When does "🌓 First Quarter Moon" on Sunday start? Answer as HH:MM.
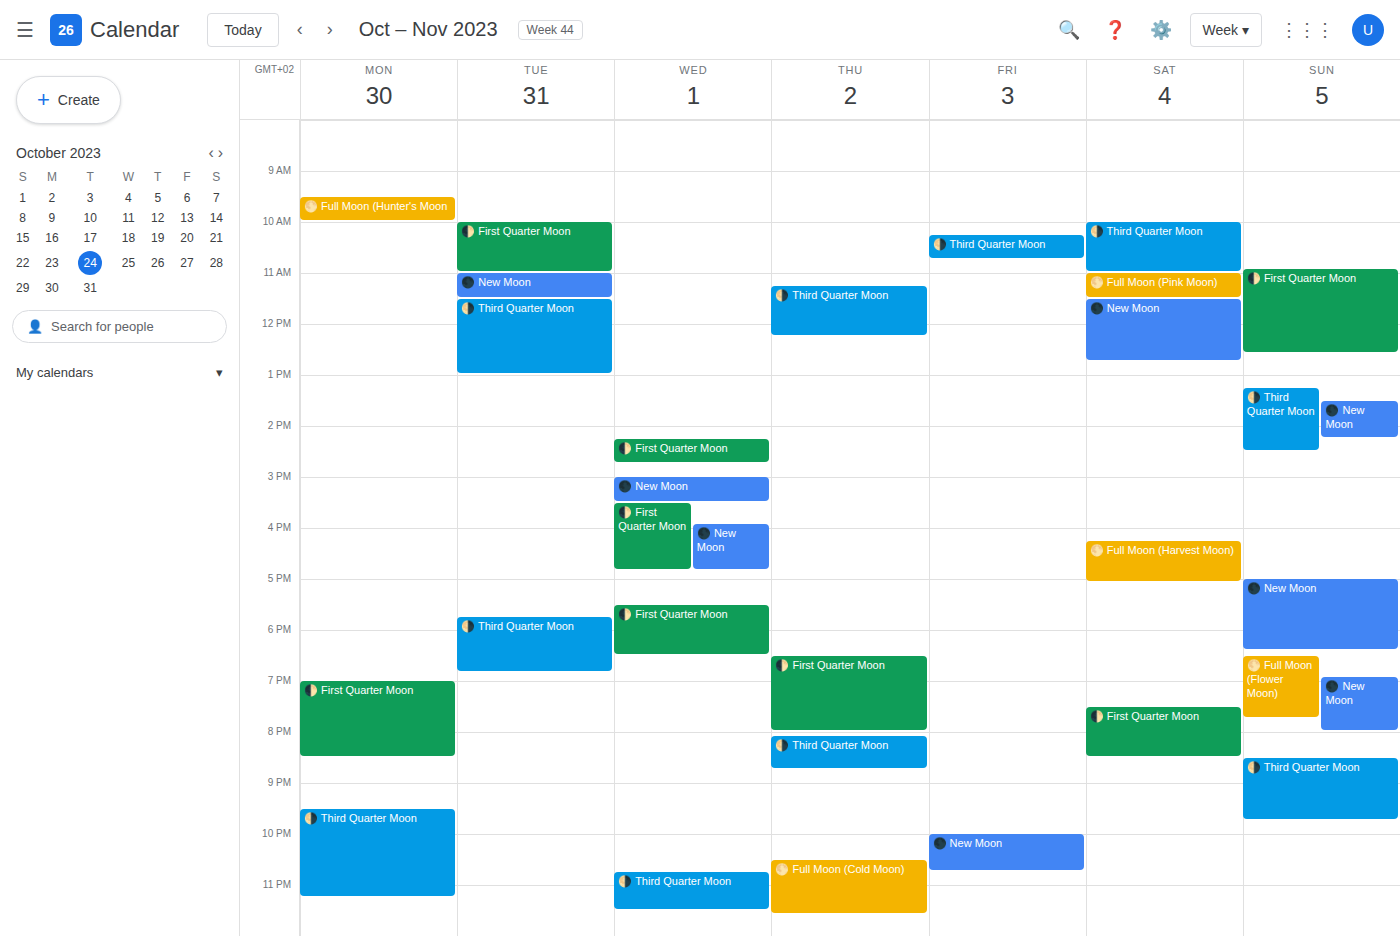
10:55